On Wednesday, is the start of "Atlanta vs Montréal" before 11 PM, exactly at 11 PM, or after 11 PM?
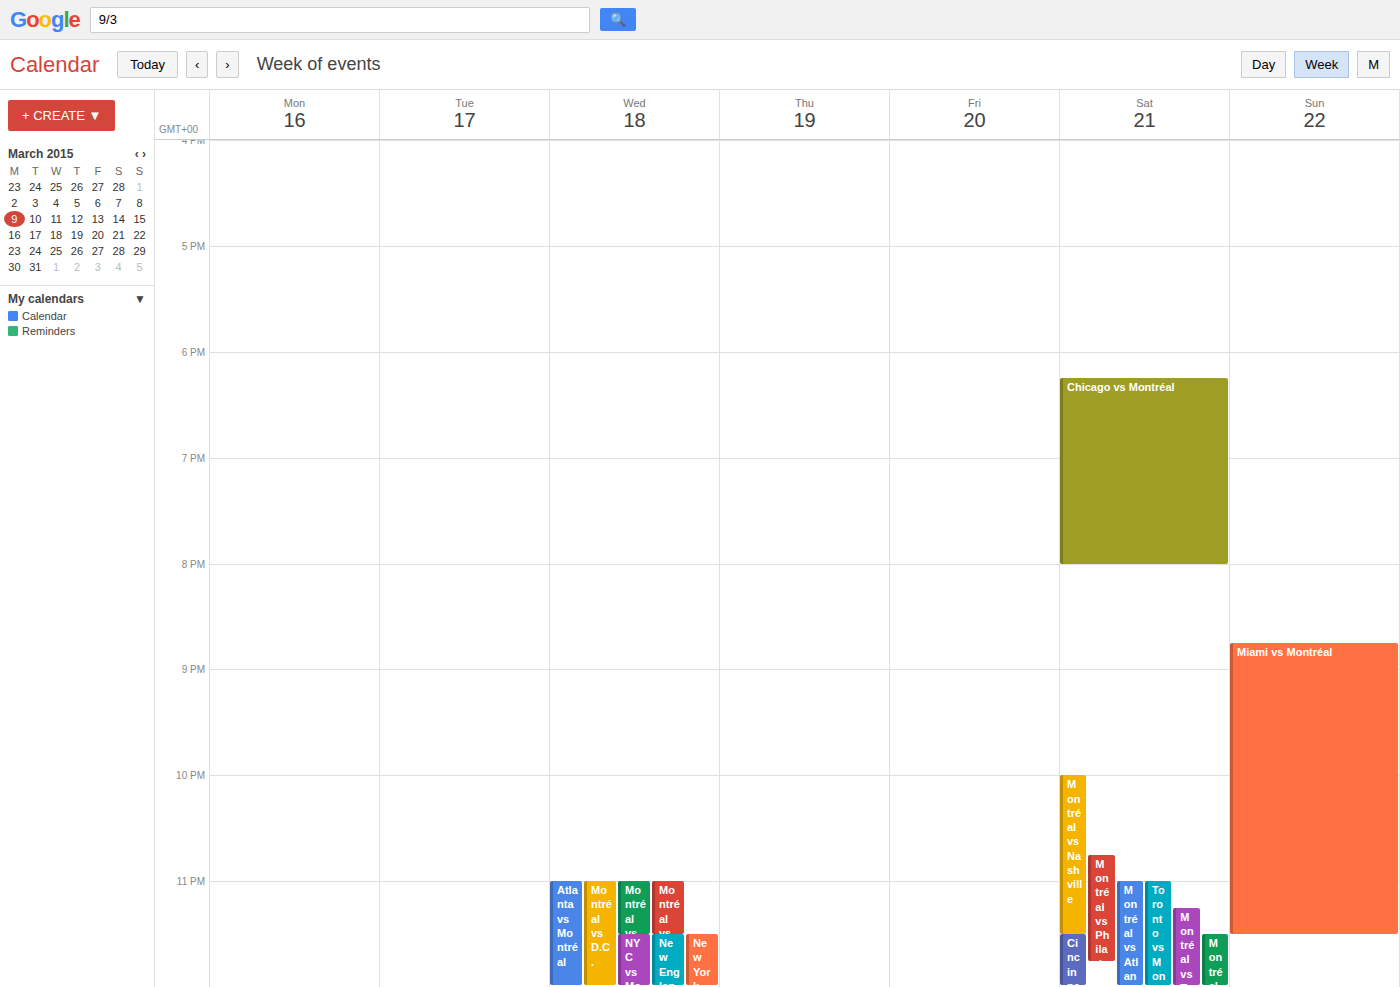
11:00 PM -- exactly at 11 PM, on the 11 PM line.